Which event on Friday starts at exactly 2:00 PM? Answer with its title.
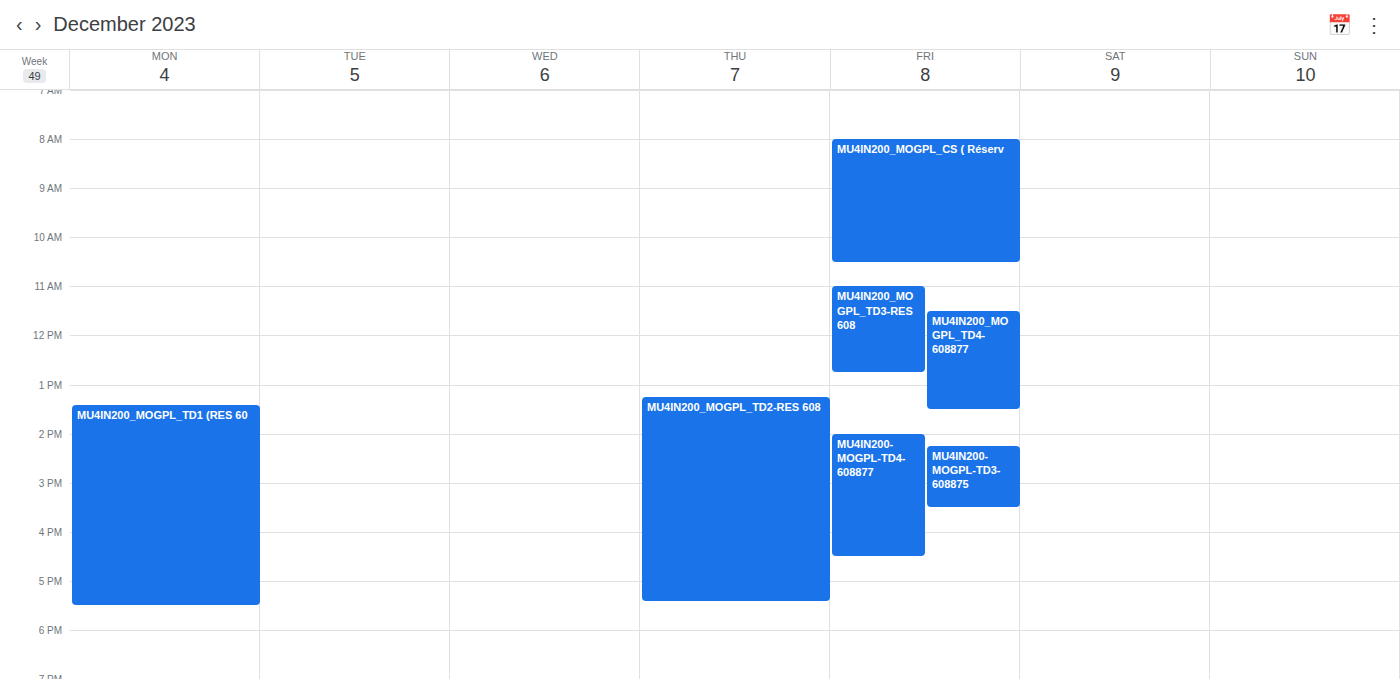
"MU4IN200-MOGPL-TD4-608877"